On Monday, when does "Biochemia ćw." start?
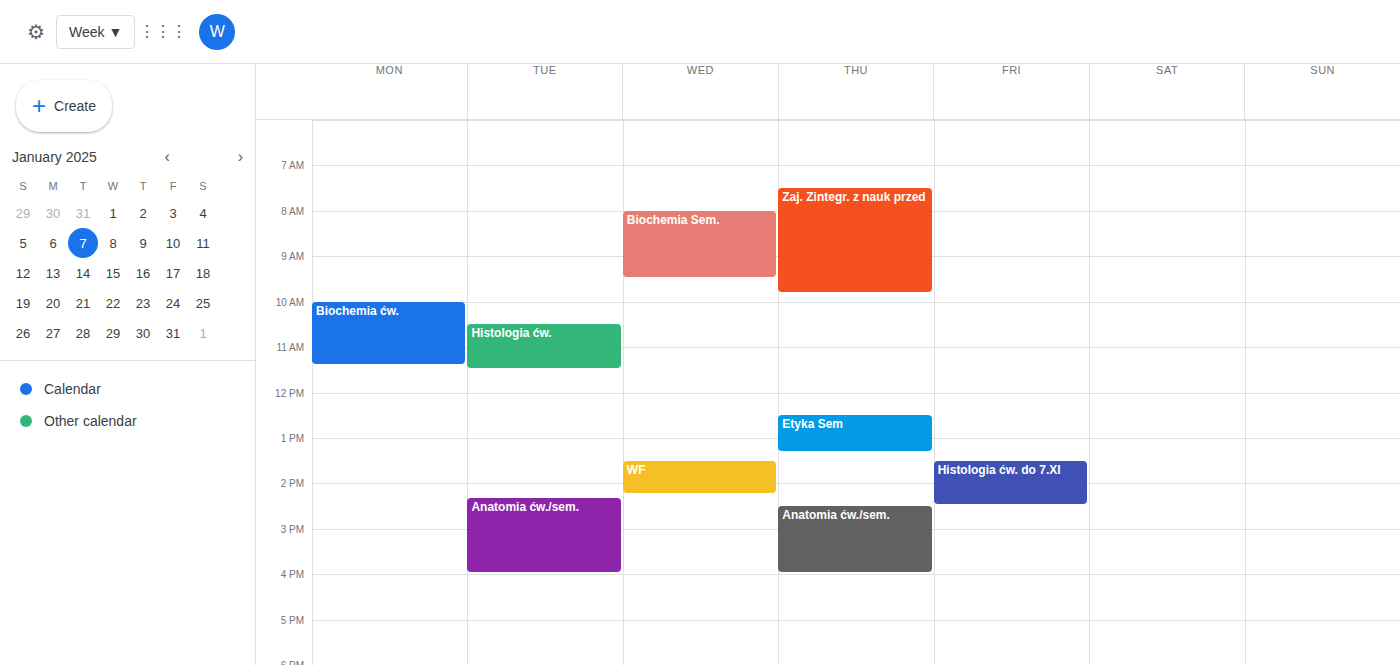
10:00 AM